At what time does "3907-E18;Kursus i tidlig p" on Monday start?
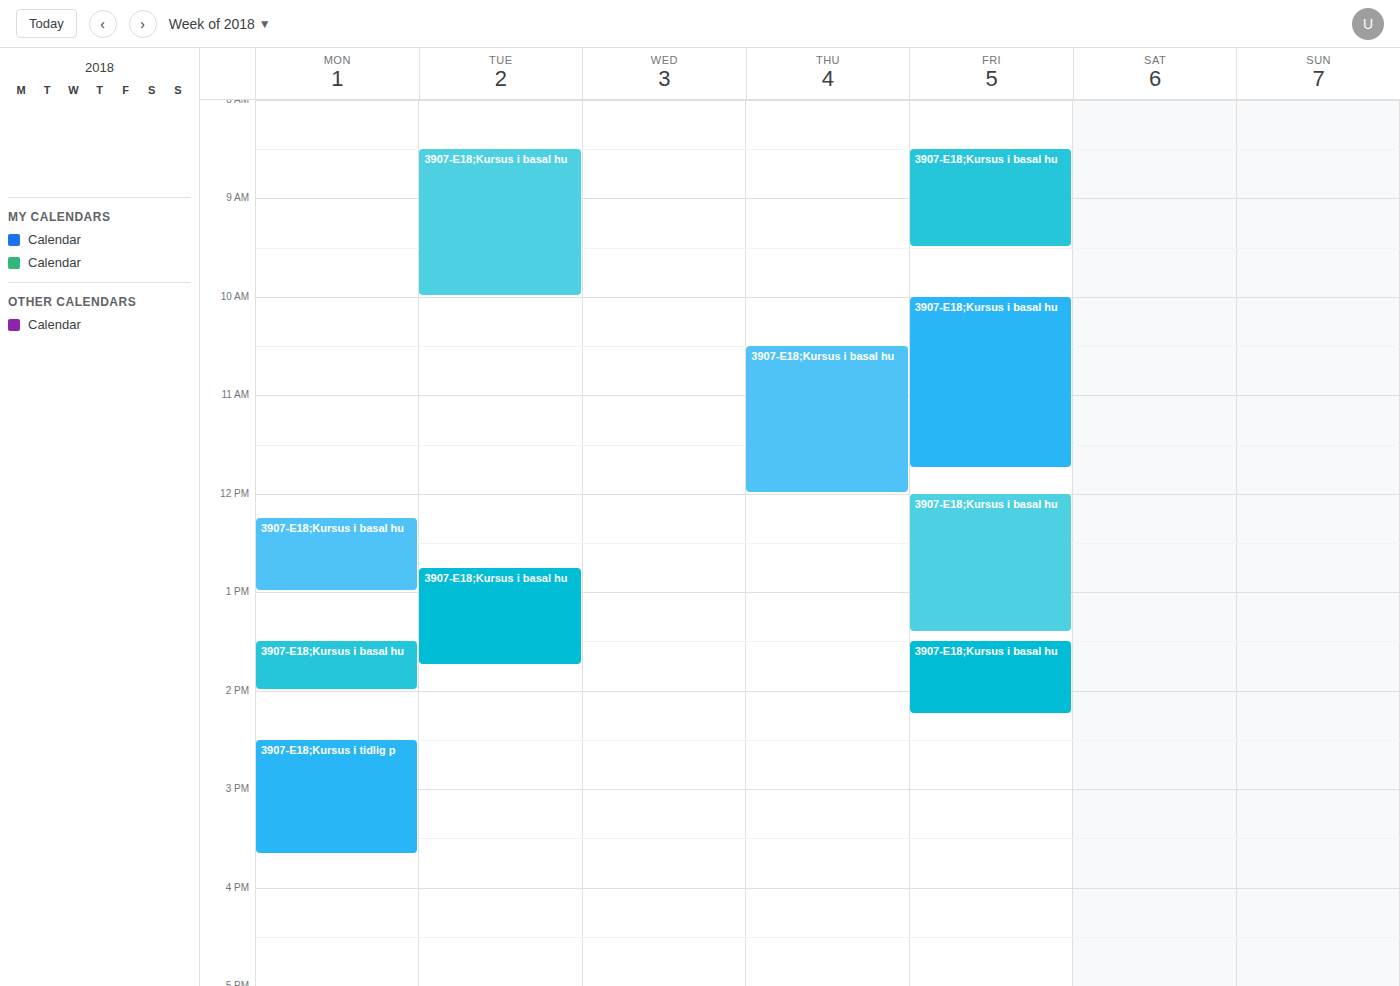
14:30